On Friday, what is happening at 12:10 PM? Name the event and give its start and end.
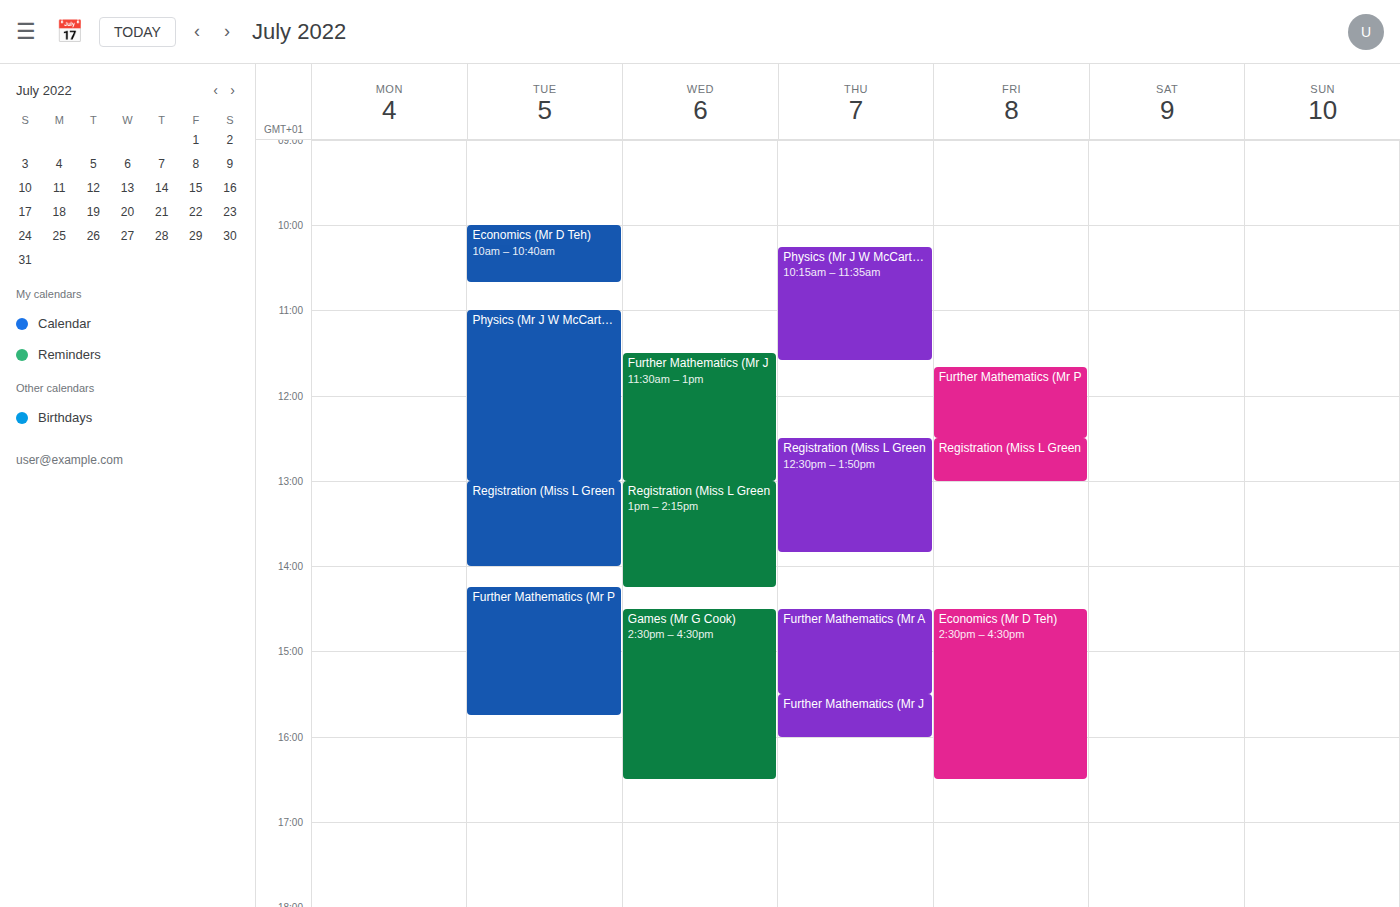
"Further Mathematics (Mr P", 11:40 AM to 12:30 PM